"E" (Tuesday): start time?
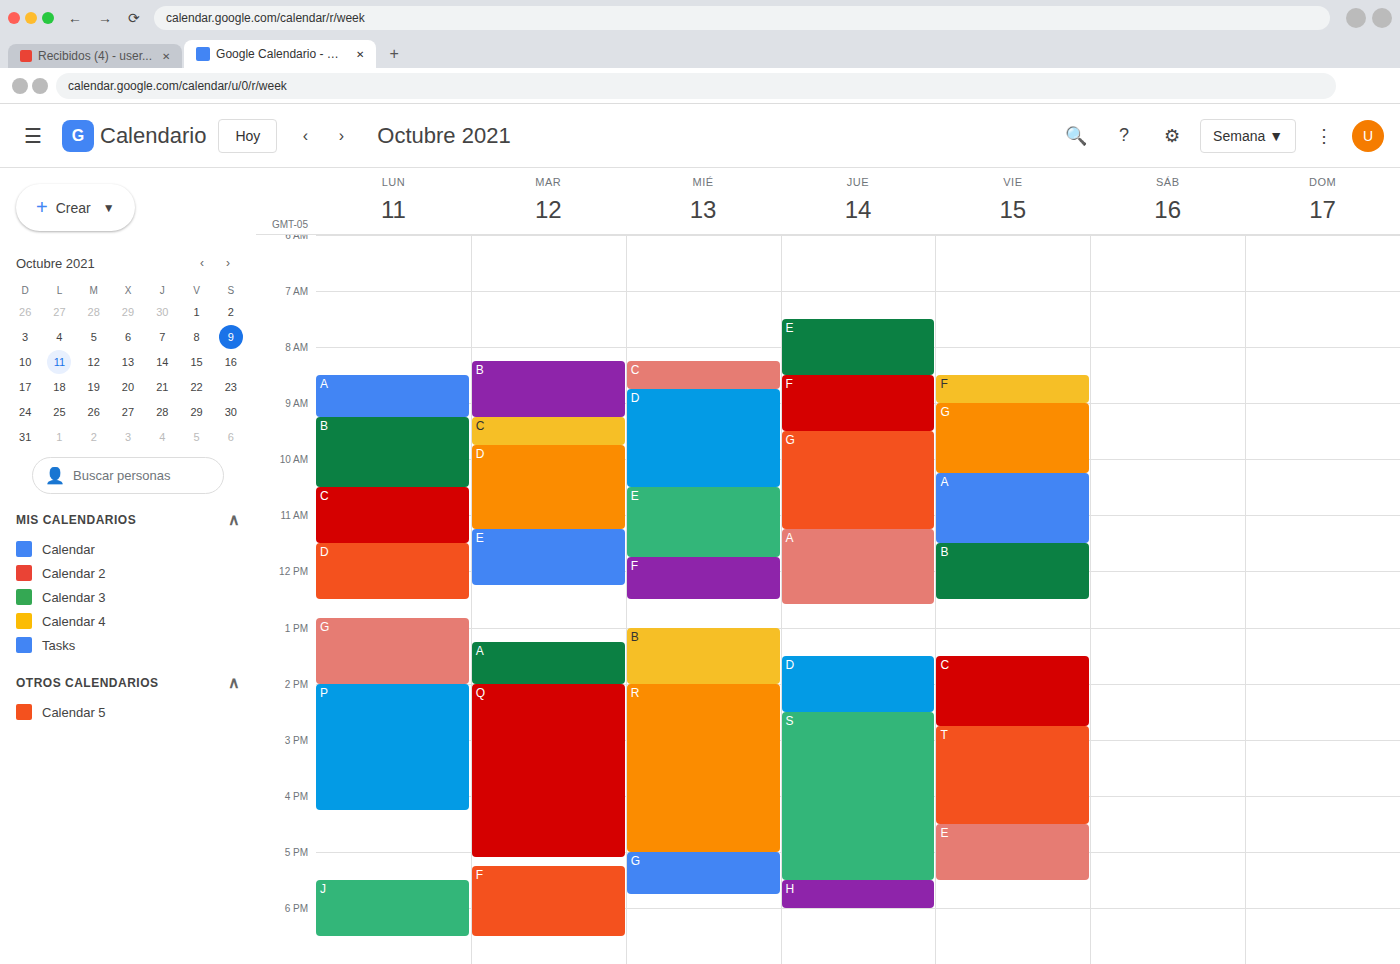
11:15